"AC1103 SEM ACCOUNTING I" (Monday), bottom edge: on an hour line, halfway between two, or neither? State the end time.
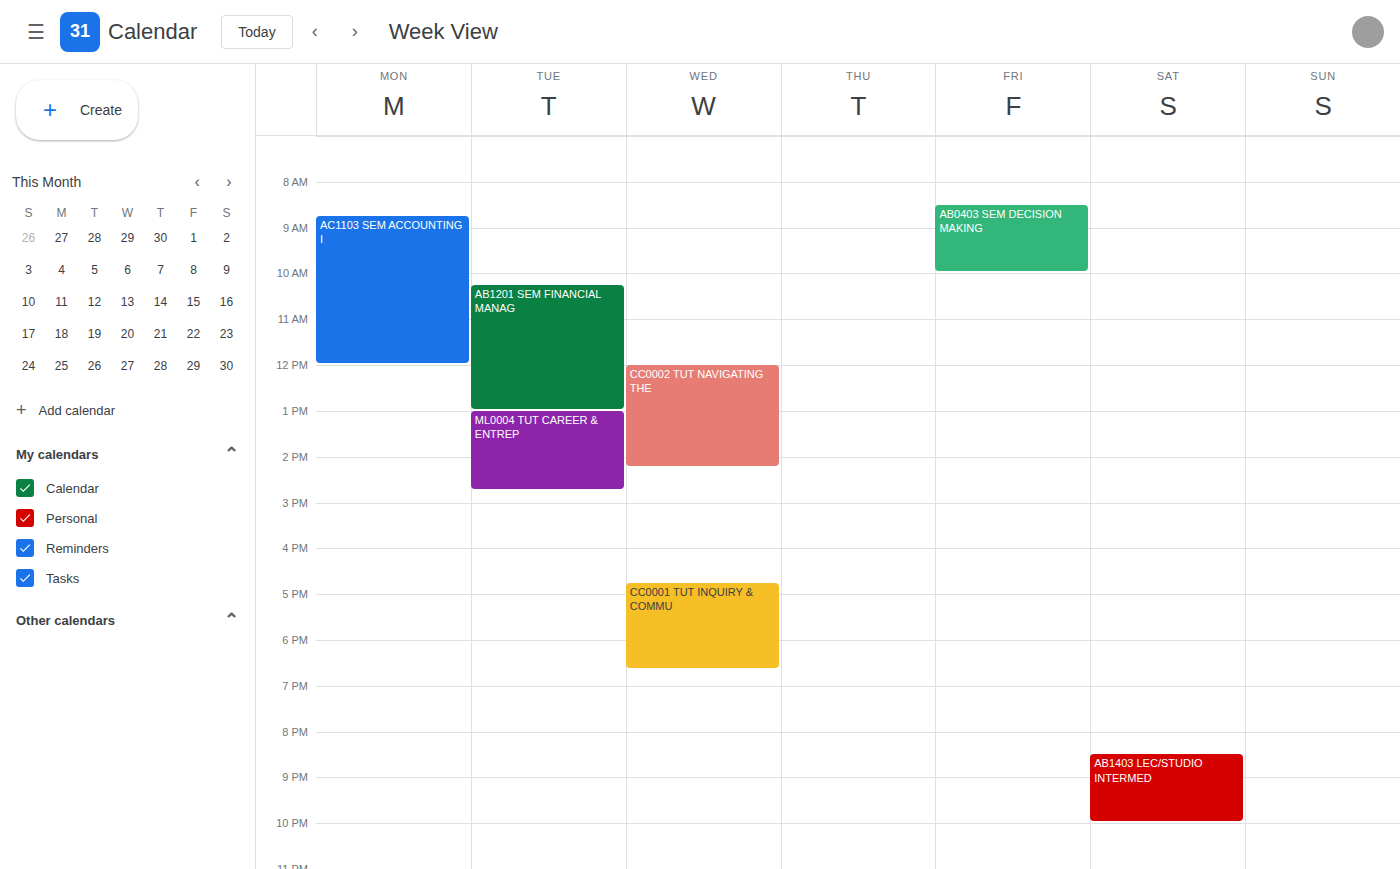
12:00 PM -- exactly on the 12 PM line.